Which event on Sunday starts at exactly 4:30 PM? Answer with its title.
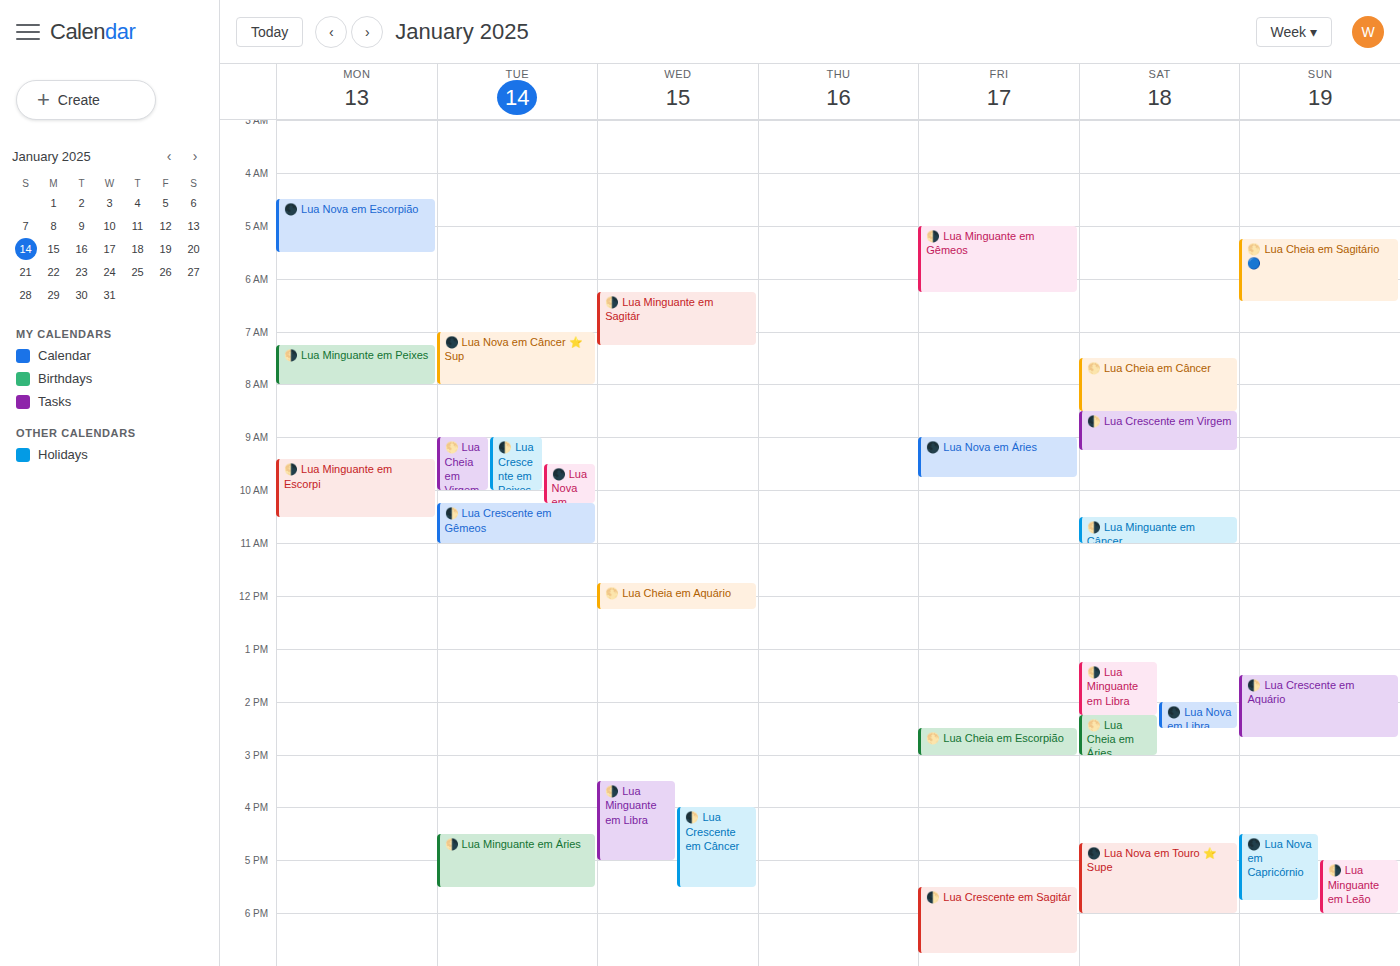
"🌑 Lua Nova em Capricórnio"